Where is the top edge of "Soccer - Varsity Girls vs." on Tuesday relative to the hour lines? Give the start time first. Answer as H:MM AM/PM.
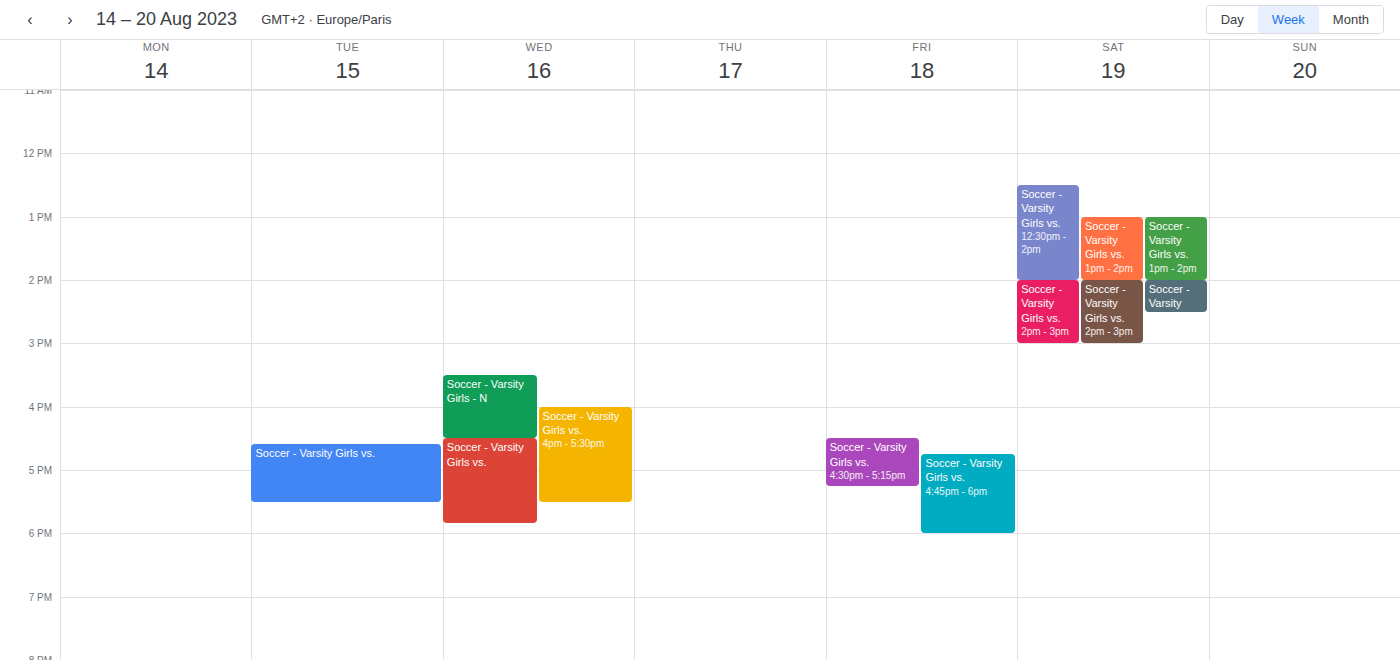
4:35 PM -- neither: 35 minutes below the 4 PM line and 25 minutes above the 5 PM line.